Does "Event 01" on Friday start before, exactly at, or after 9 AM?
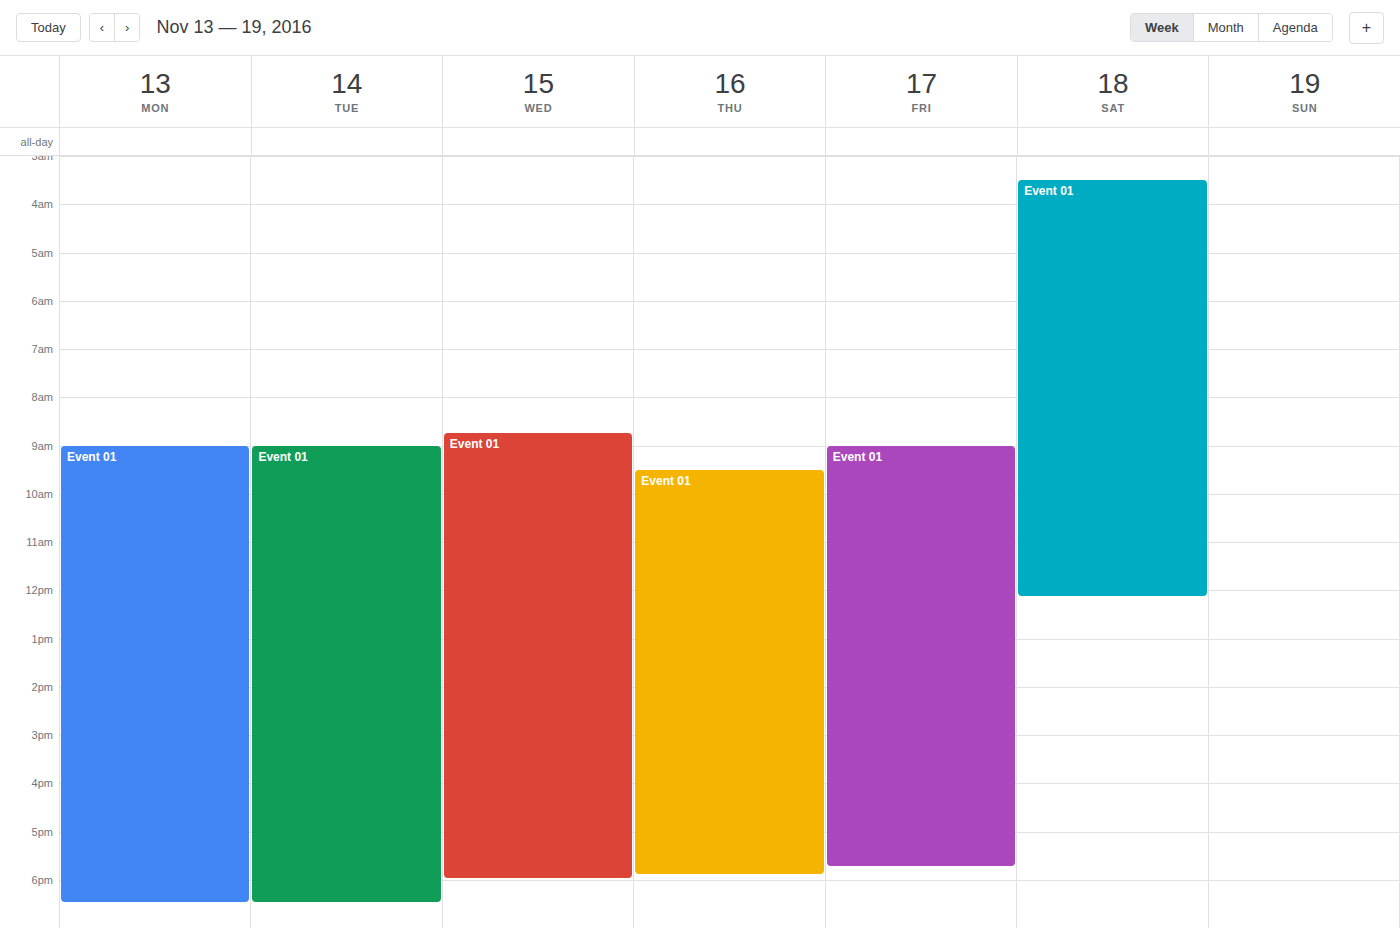
9:00 AM -- exactly at 9 AM, on the 9 AM line.